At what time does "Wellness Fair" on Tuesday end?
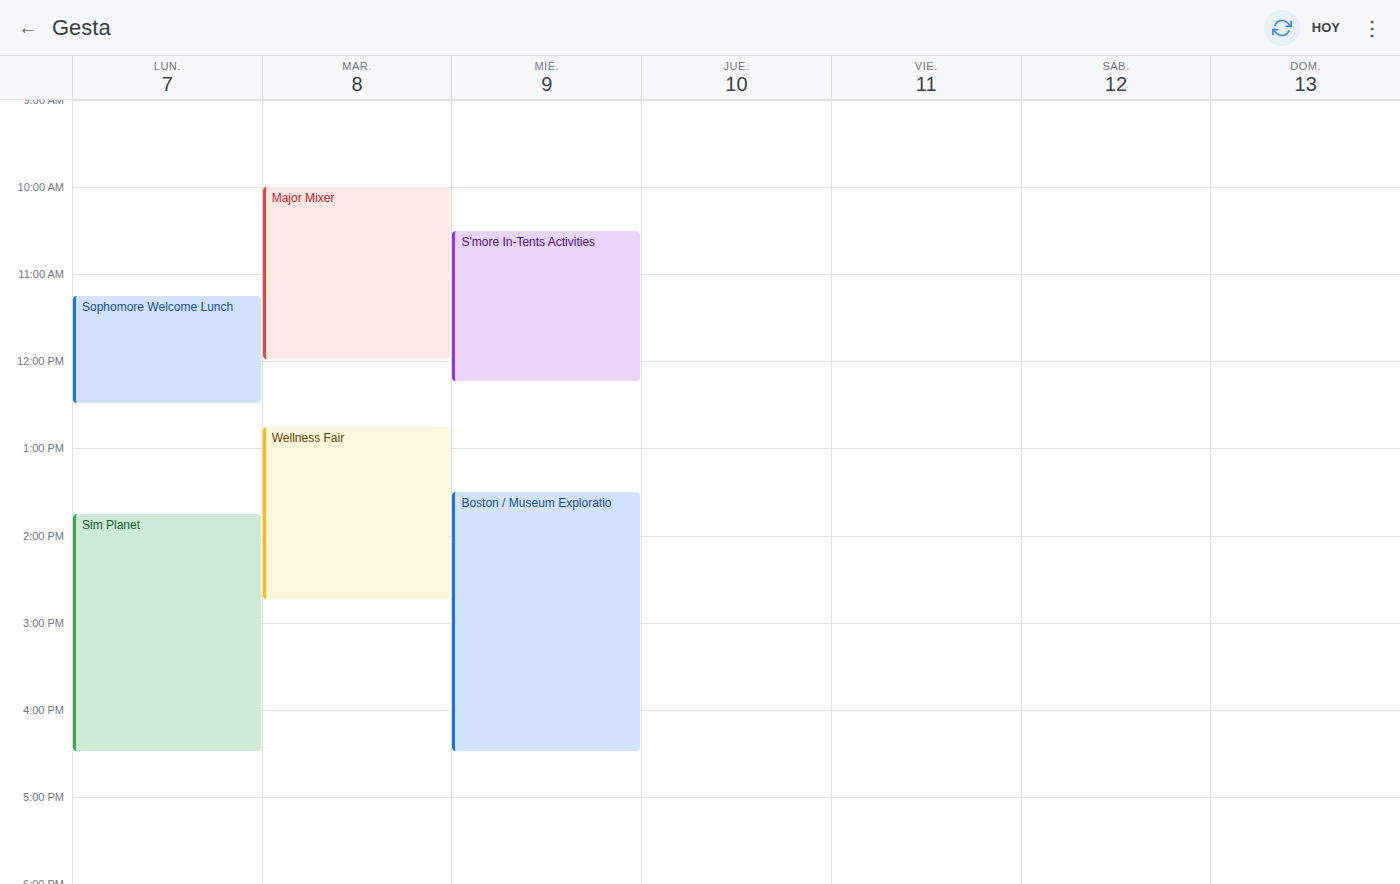
2:45 PM